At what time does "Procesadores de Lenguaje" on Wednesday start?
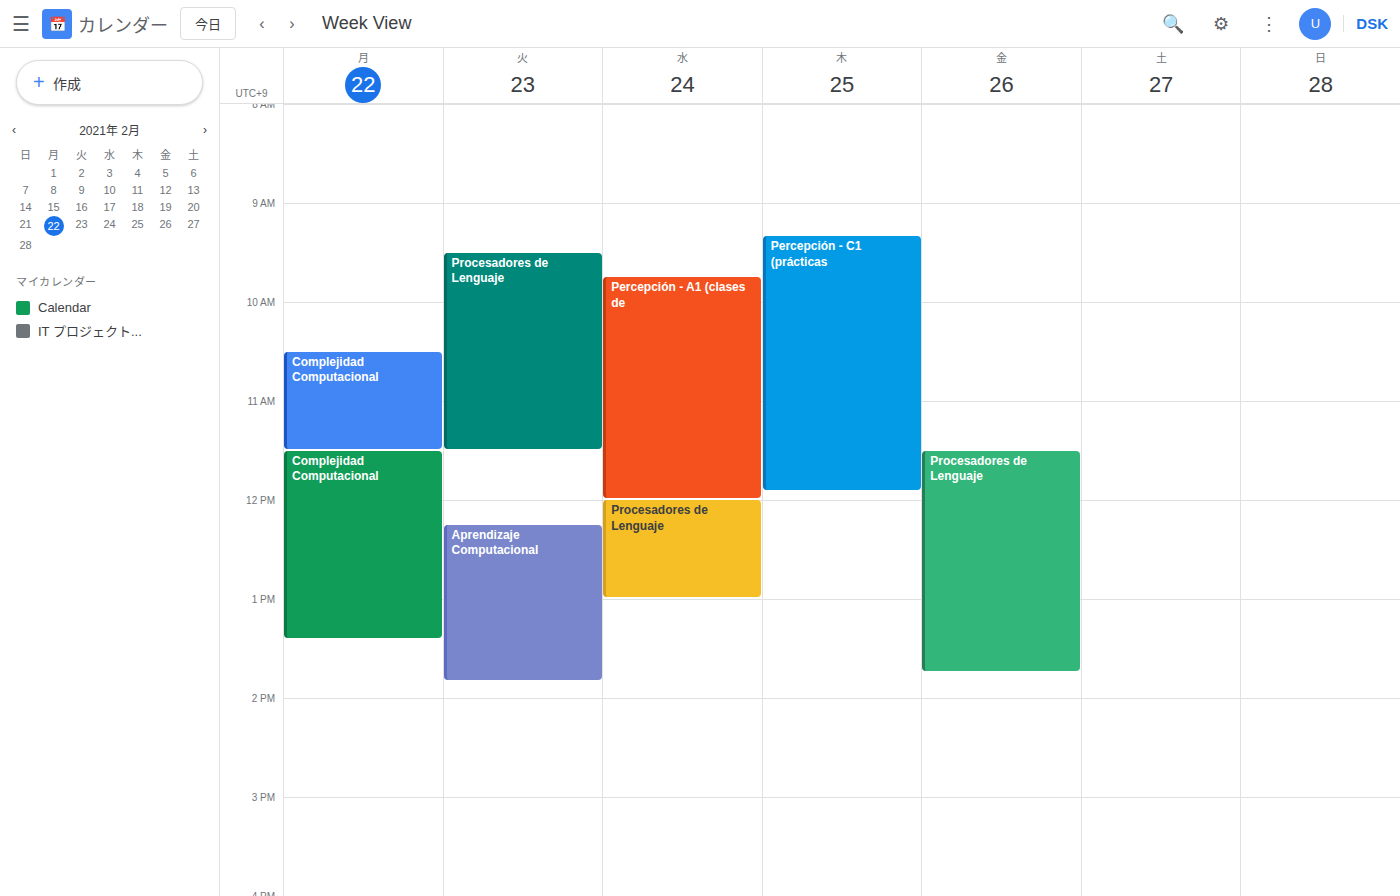
12:00 PM